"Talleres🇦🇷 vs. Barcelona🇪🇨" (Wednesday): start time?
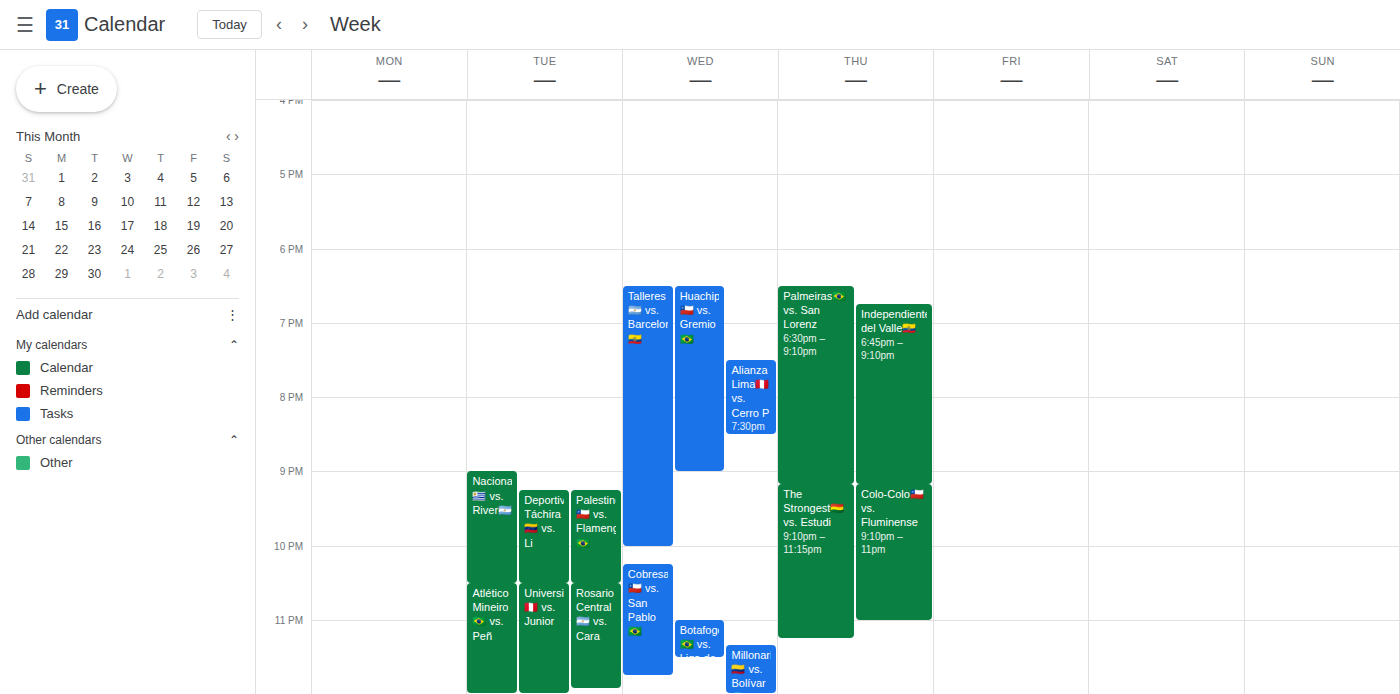
6:30 PM